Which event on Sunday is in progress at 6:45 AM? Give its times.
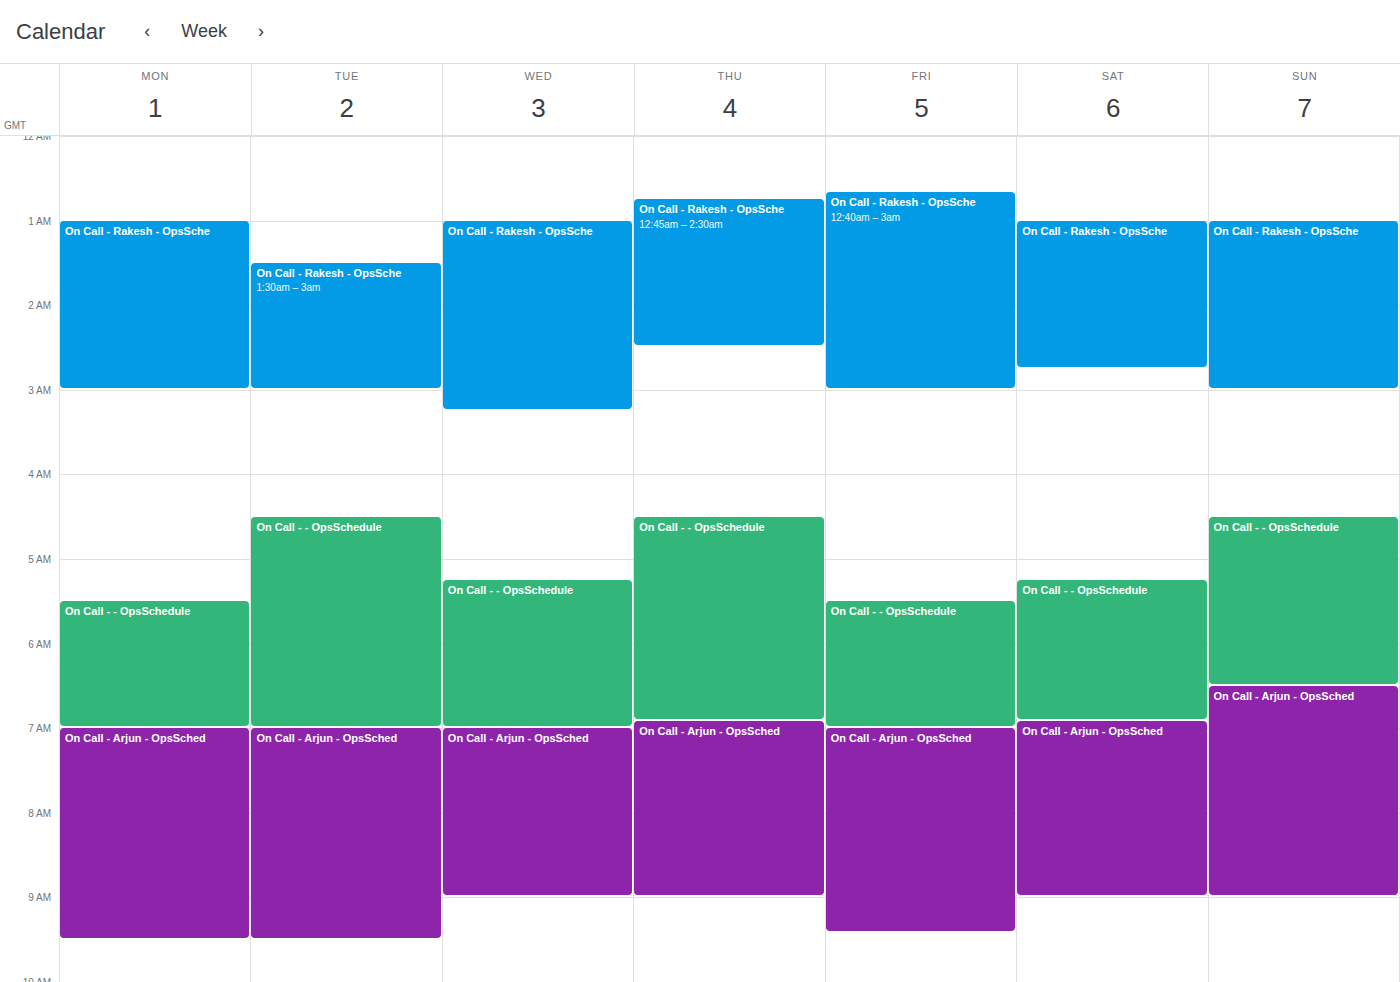
"On Call - Arjun - OpsSched", 6:30 AM to 9:00 AM